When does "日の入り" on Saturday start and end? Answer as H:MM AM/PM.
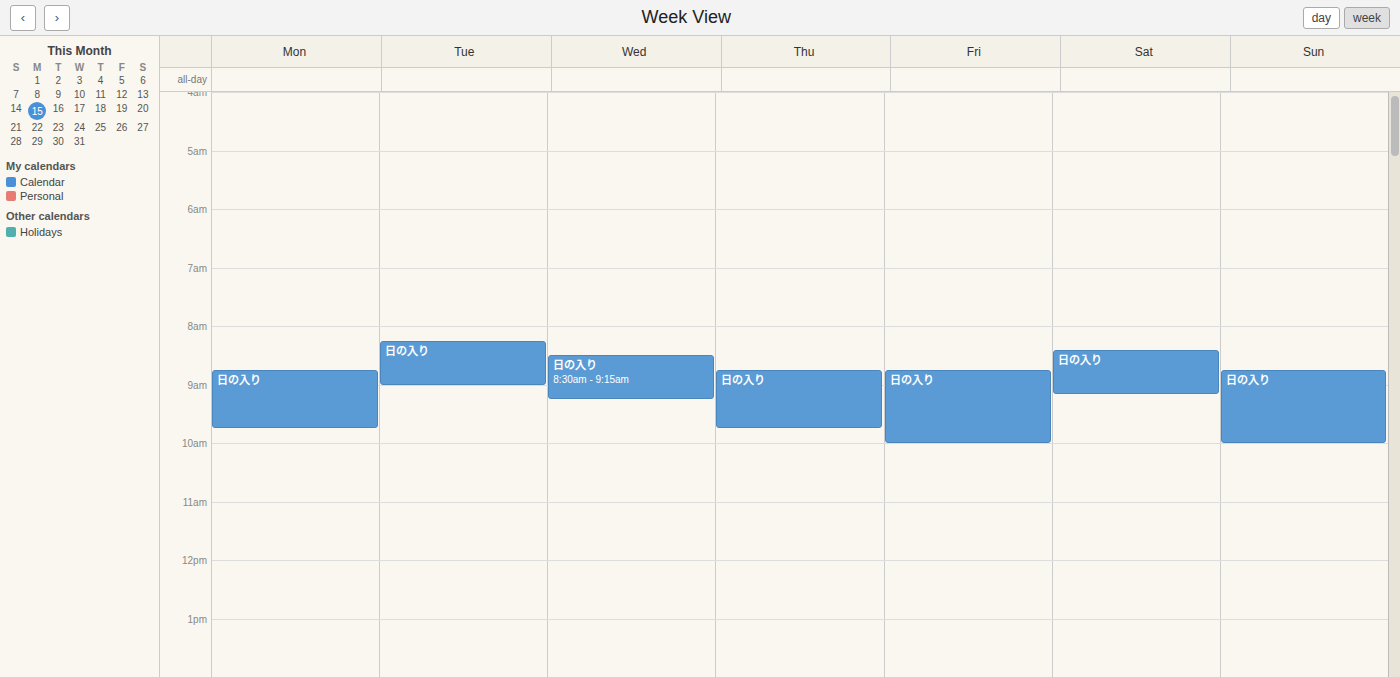
8:25 AM to 9:10 AM